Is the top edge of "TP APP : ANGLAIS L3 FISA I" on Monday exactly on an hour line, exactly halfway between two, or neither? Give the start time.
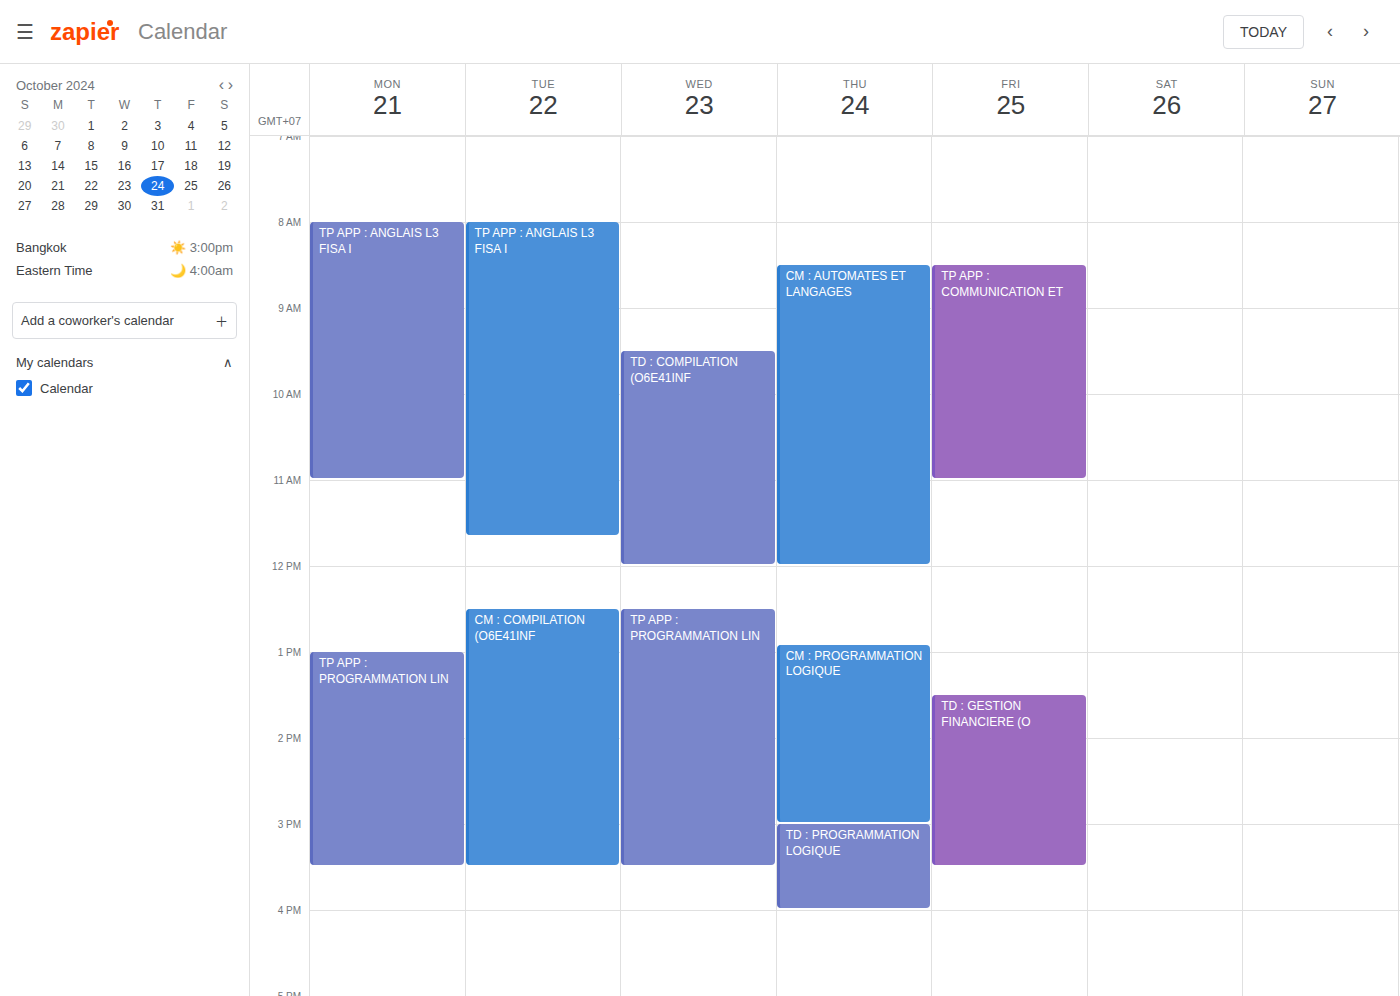
8:00 AM -- exactly on the 8 AM line.